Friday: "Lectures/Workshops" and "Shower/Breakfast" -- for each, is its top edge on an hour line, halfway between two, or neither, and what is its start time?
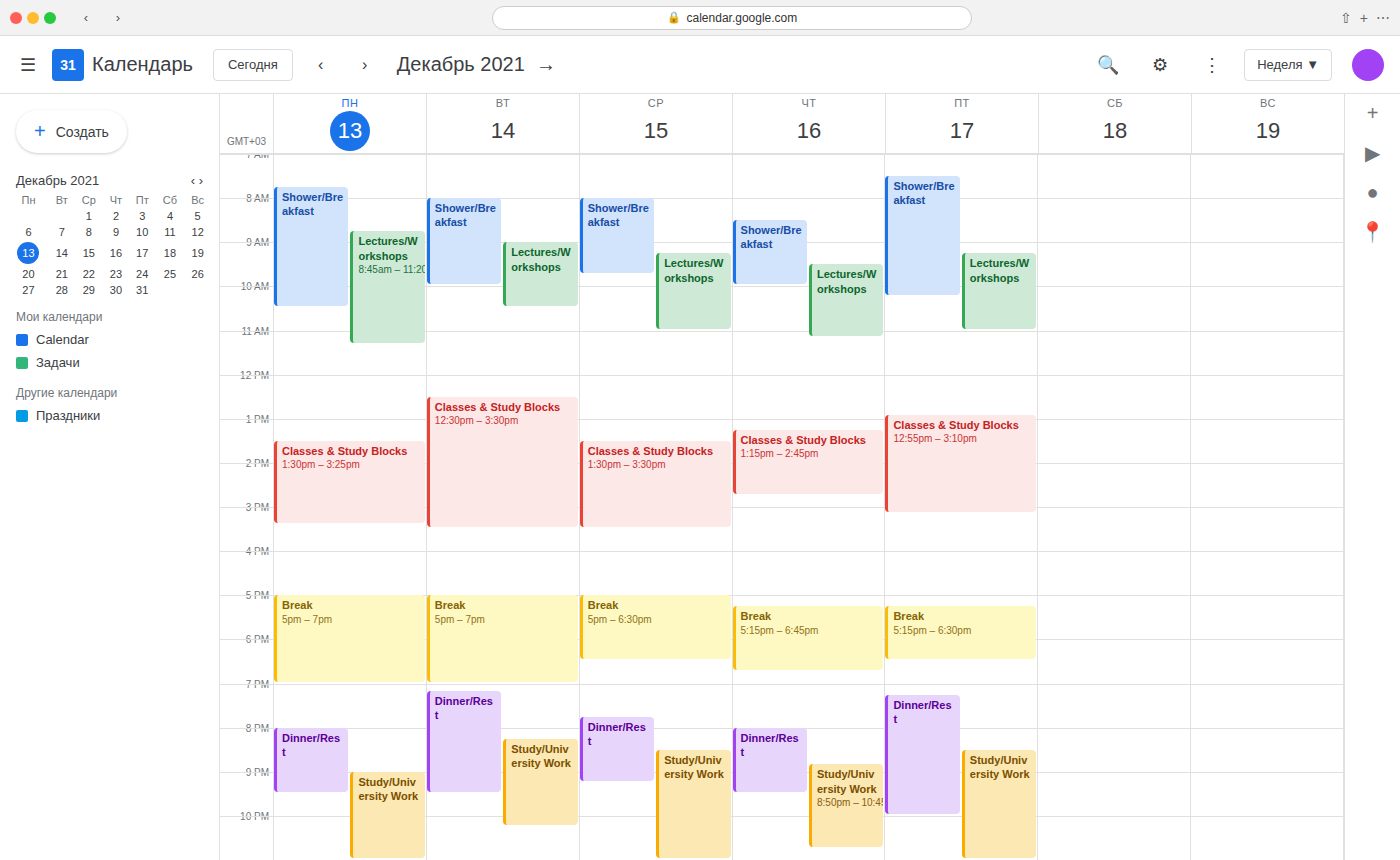
"Lectures/Workshops": 9:15 AM, neither: a quarter of the way from the 9 AM line to the 10 AM line. "Shower/Breakfast": 7:30 AM, halfway between the 7 AM and 8 AM lines.